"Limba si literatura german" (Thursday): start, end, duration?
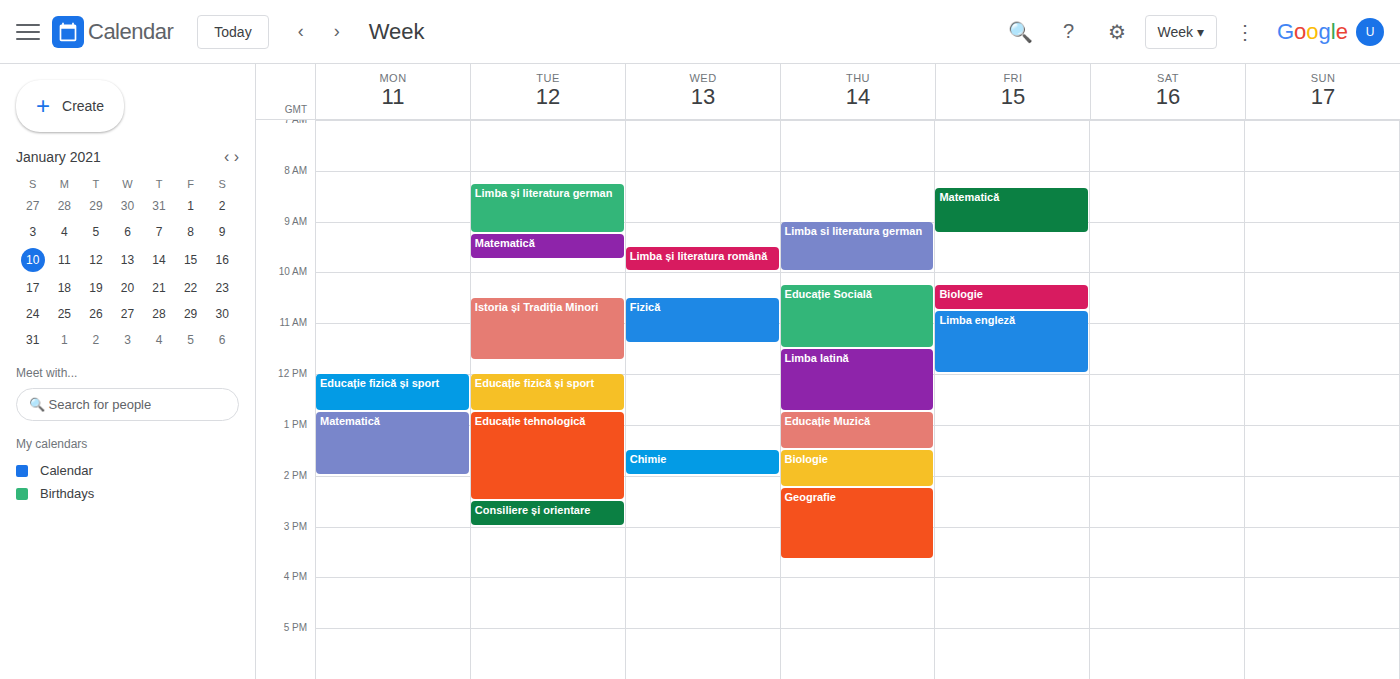
9:00 AM to 10:00 AM, 1 hour